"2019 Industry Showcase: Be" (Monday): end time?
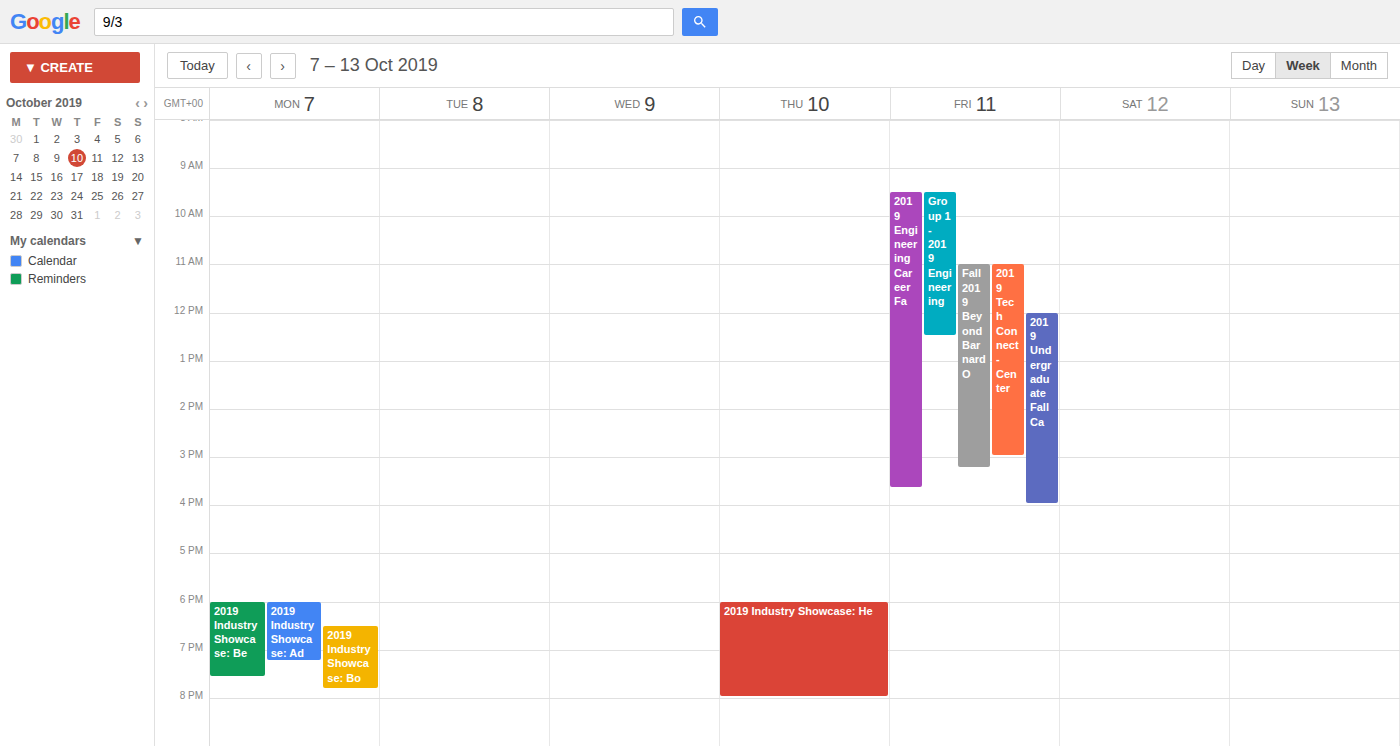
7:35 PM